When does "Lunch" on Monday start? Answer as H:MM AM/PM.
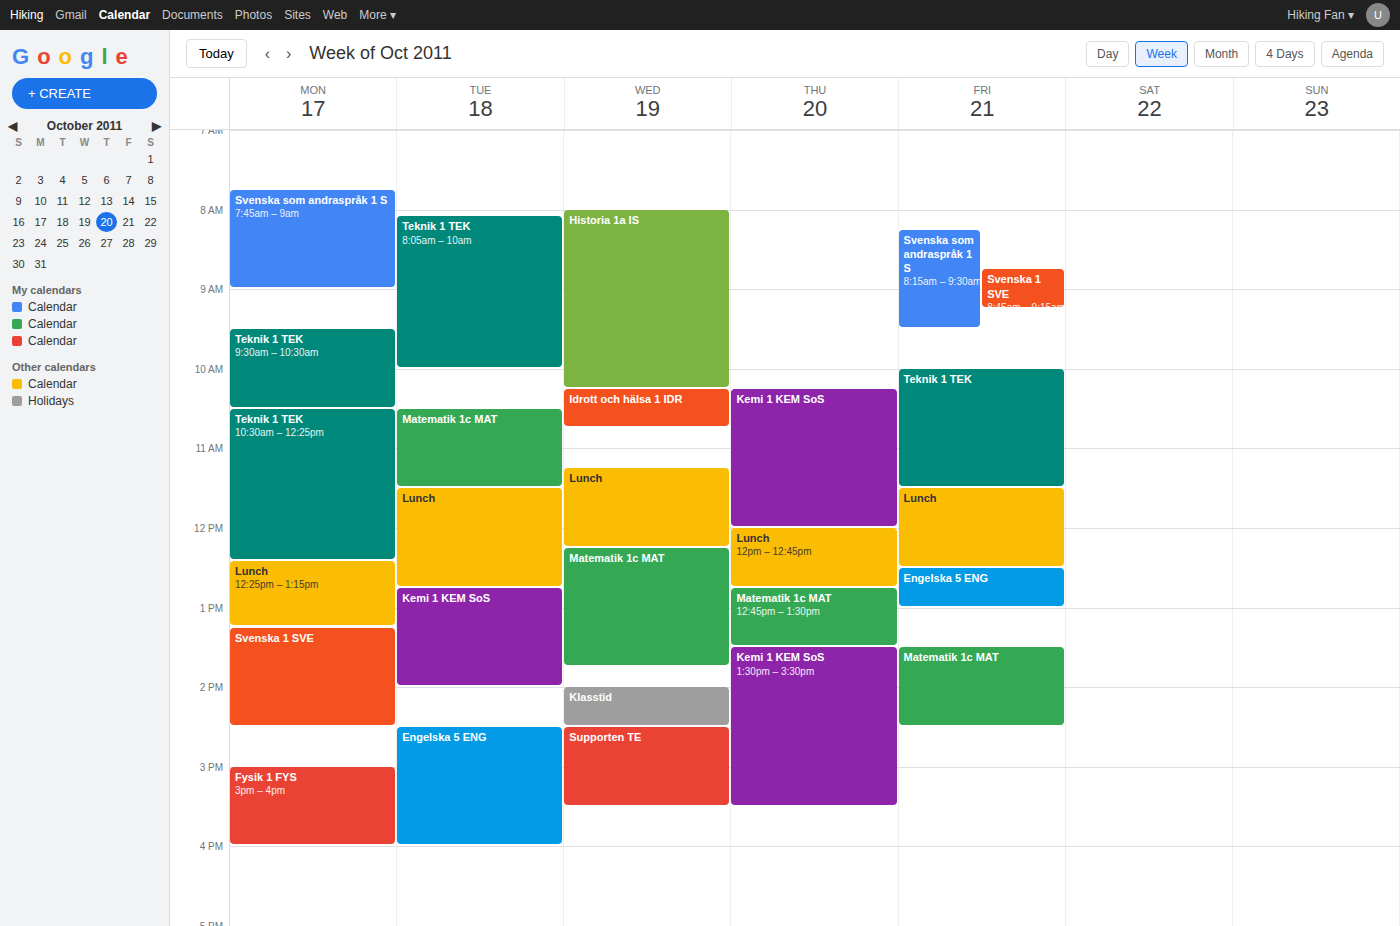
12:25 PM